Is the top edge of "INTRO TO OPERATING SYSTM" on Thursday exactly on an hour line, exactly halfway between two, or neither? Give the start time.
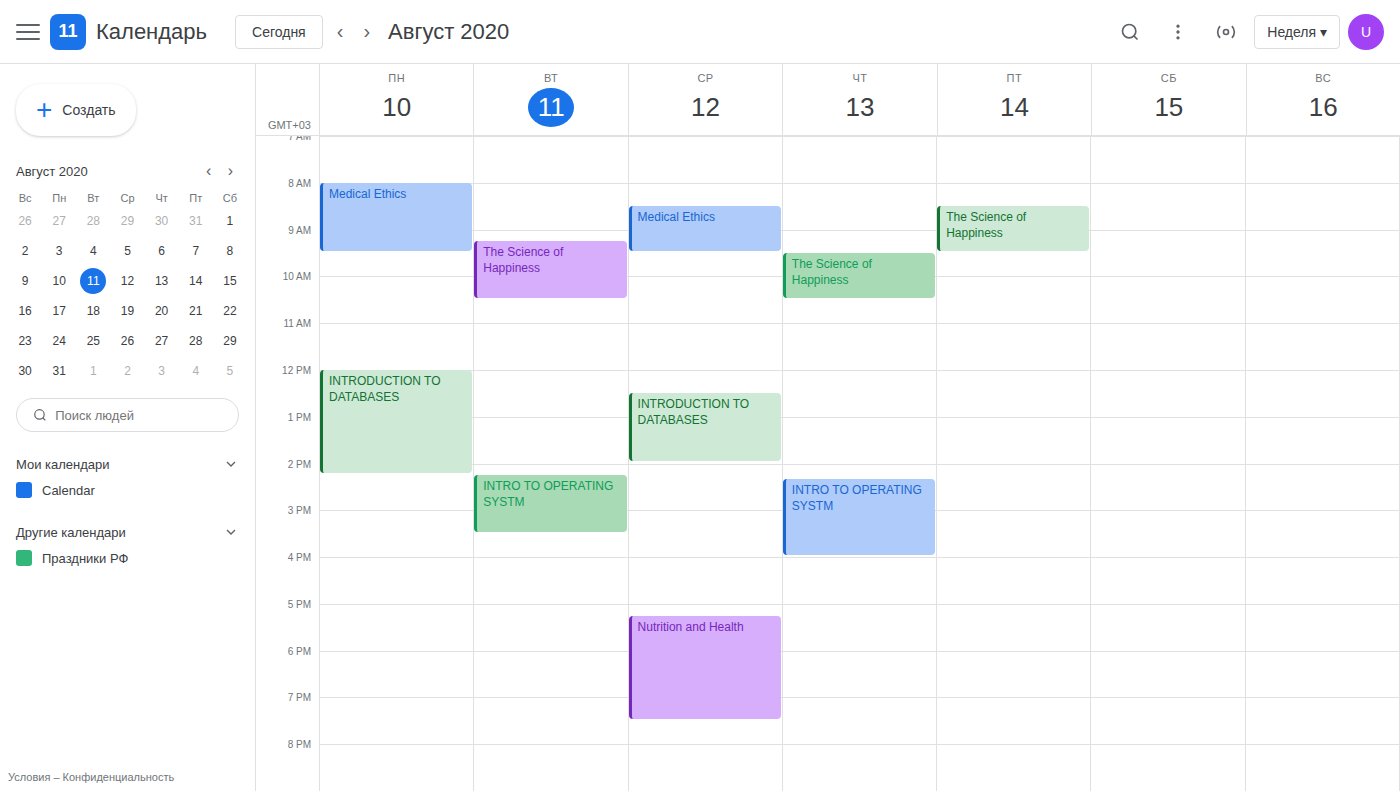
14:20 -- neither: 20 minutes below the 14:00 line and 40 minutes above the 15:00 line.